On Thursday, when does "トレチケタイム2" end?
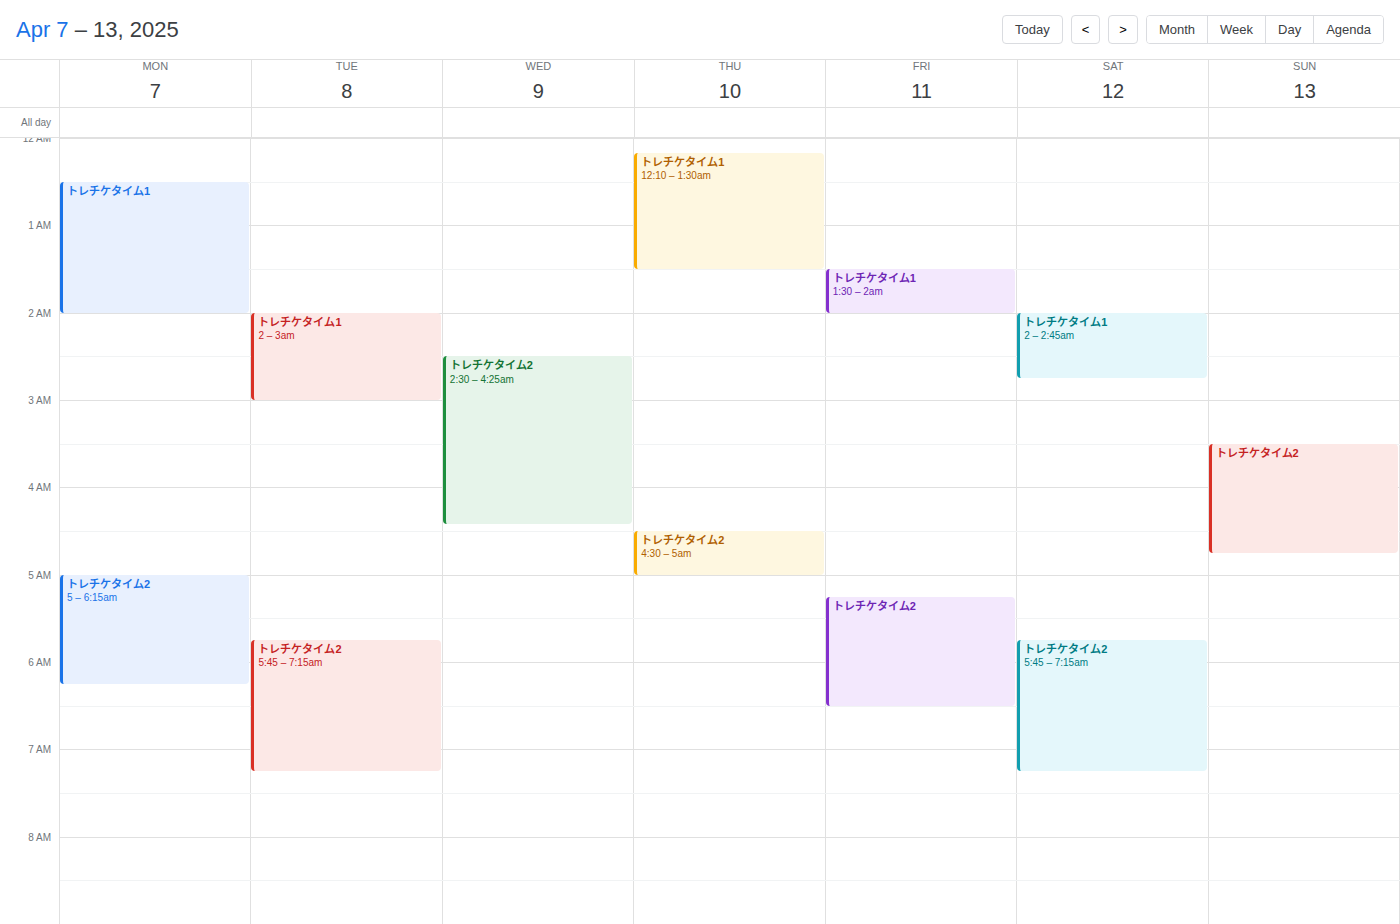
5:00 AM